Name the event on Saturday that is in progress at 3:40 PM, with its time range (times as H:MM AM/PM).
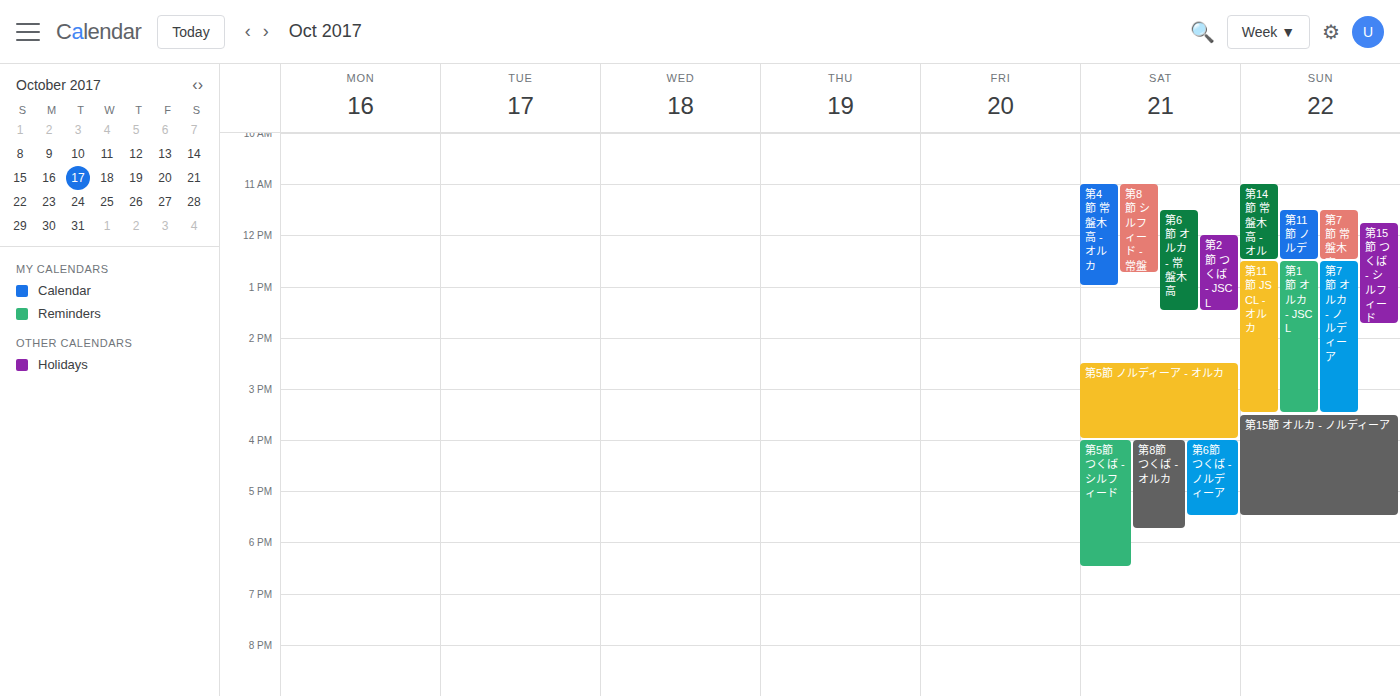
"第5節 ノルディーア - オルカ", 2:30 PM to 4:00 PM